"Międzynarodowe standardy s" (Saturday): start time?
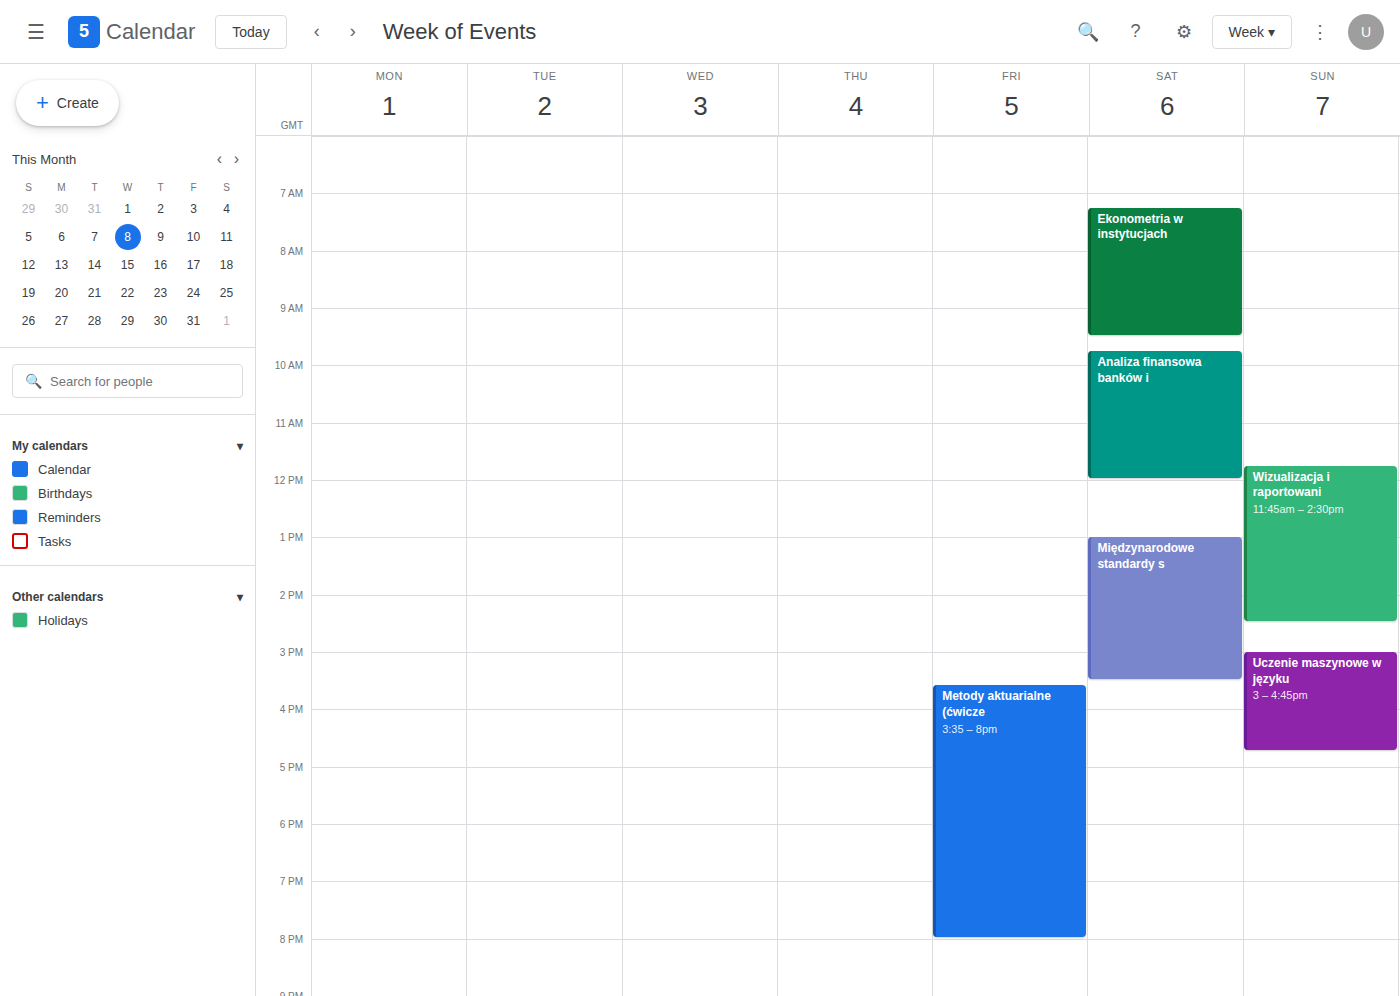
1:00 PM